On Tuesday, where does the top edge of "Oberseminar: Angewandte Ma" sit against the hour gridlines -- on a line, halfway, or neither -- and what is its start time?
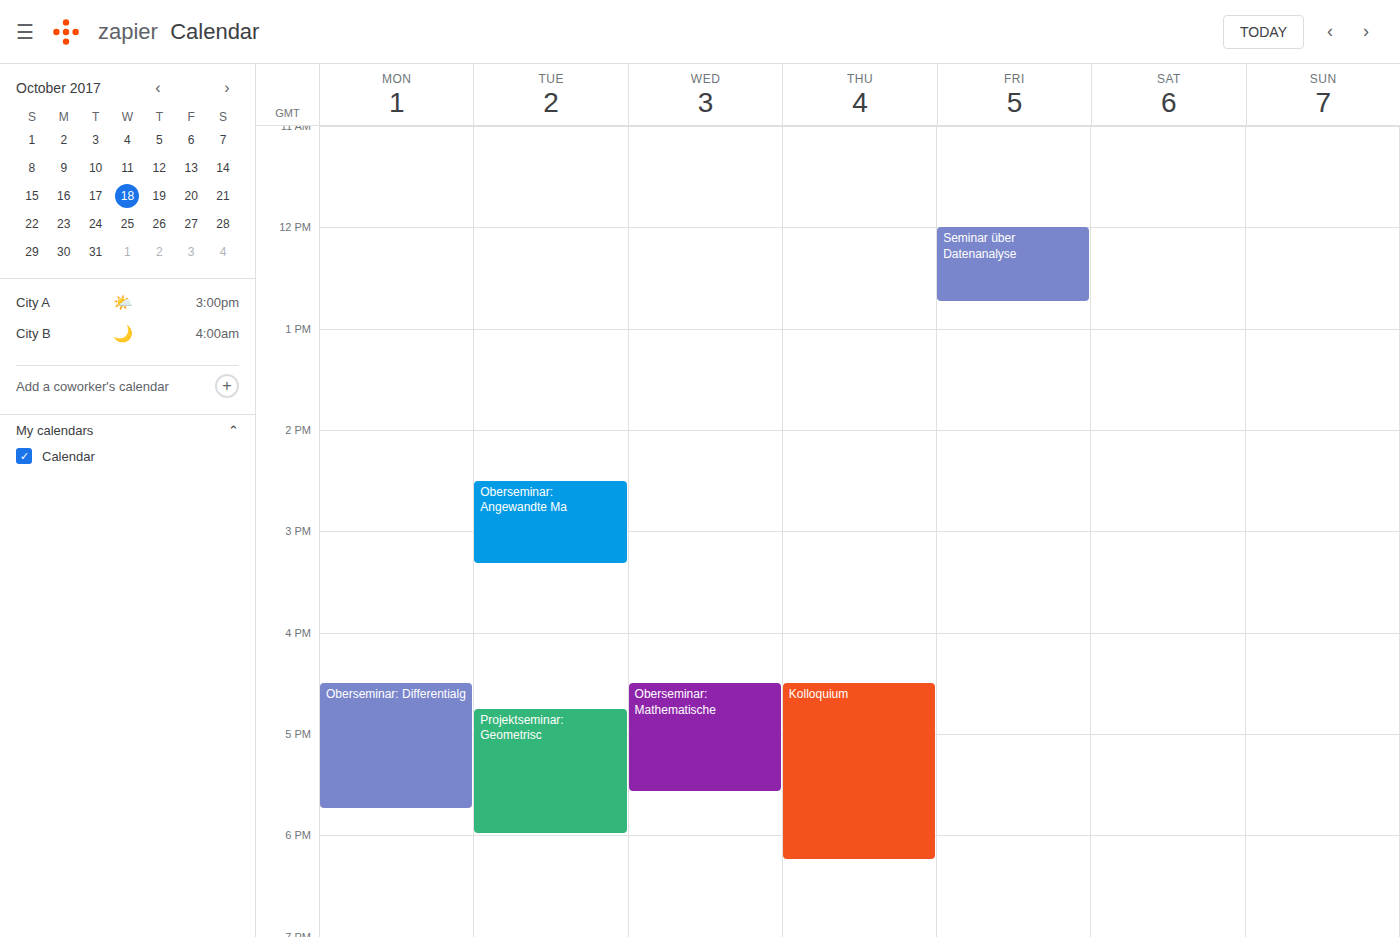
2:30 PM -- halfway between the 2 PM and 3 PM lines.